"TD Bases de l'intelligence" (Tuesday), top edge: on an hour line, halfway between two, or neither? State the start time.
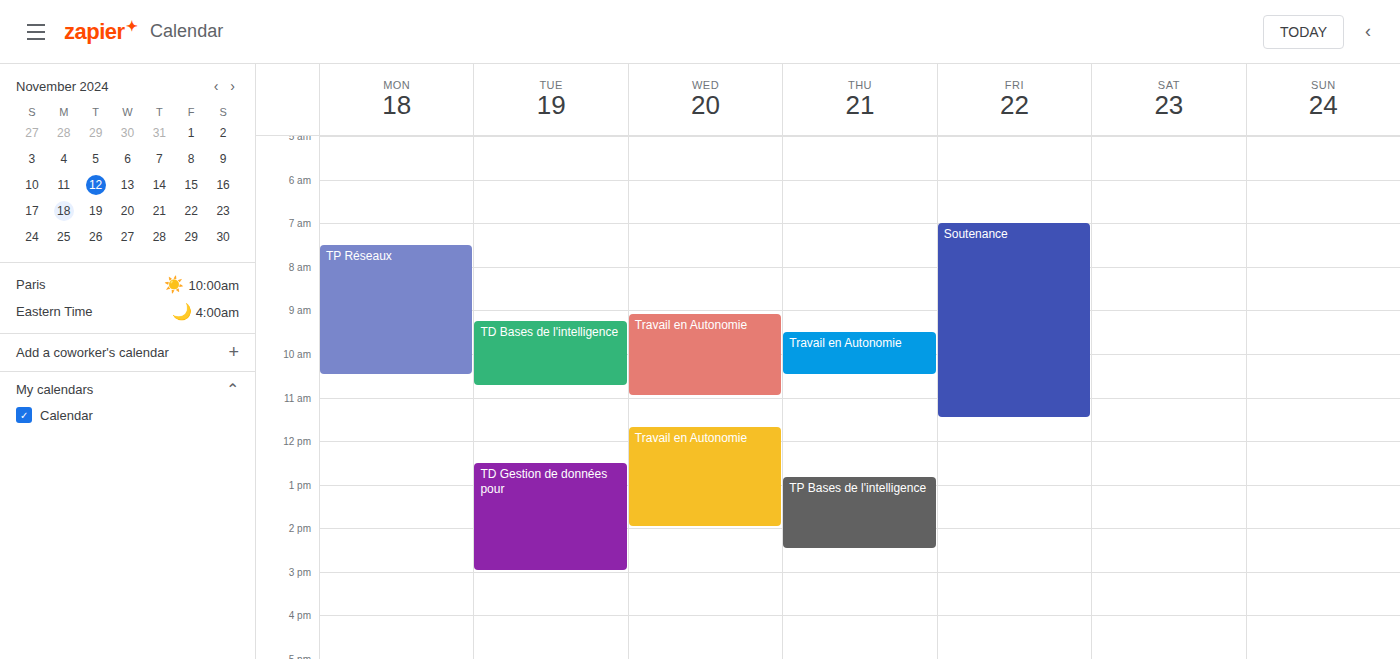
9:15 AM -- neither: a quarter of the way from the 9 AM line to the 10 AM line.